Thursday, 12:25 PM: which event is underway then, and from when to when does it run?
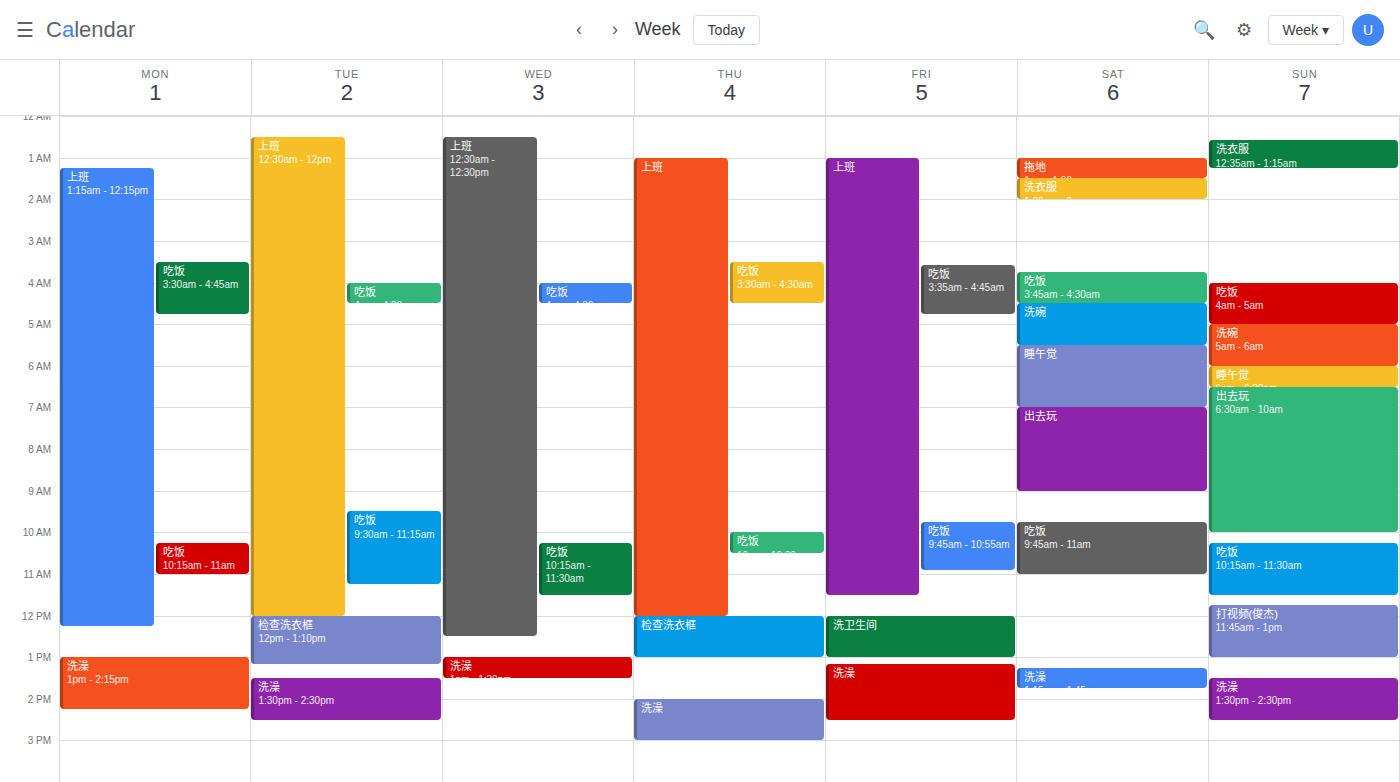
"检查洗衣框", 12:00 PM to 1:00 PM